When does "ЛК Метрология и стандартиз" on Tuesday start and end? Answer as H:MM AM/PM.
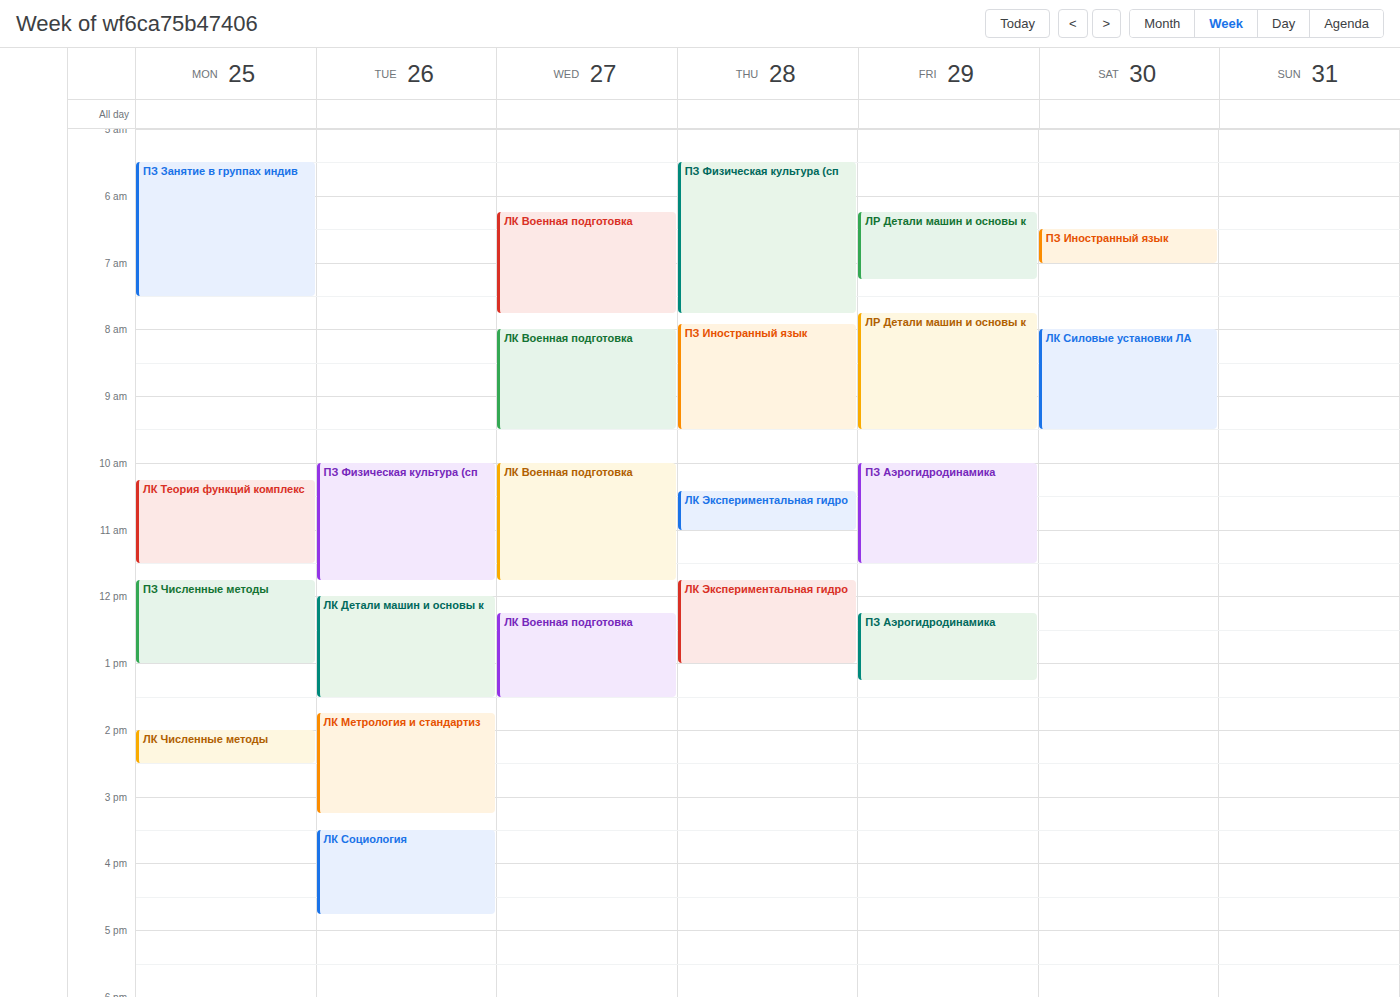
1:45 PM to 3:15 PM